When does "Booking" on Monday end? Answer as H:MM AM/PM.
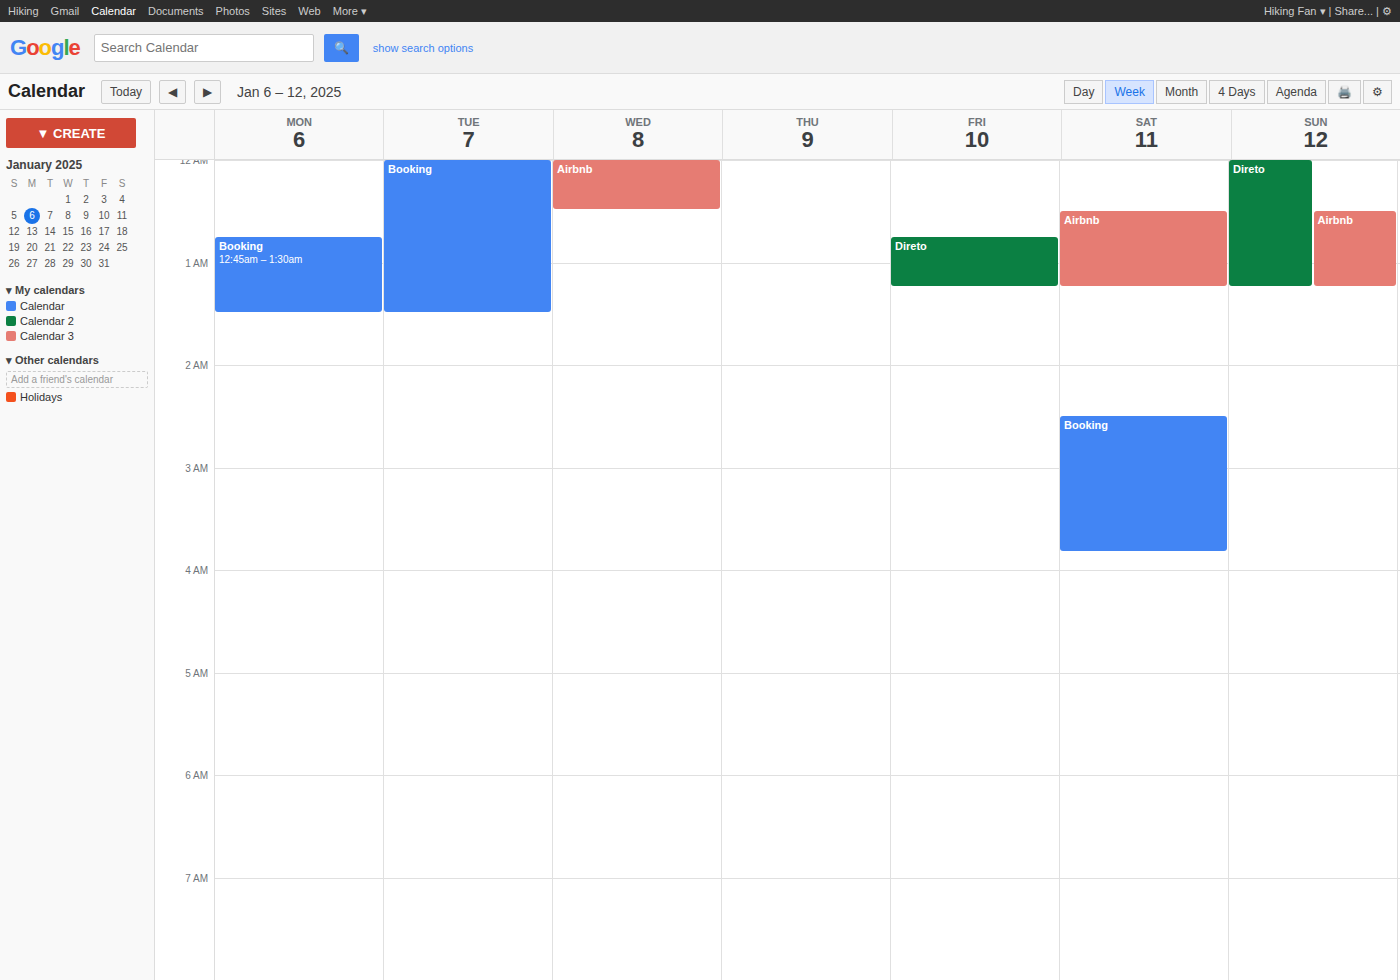
1:30 AM